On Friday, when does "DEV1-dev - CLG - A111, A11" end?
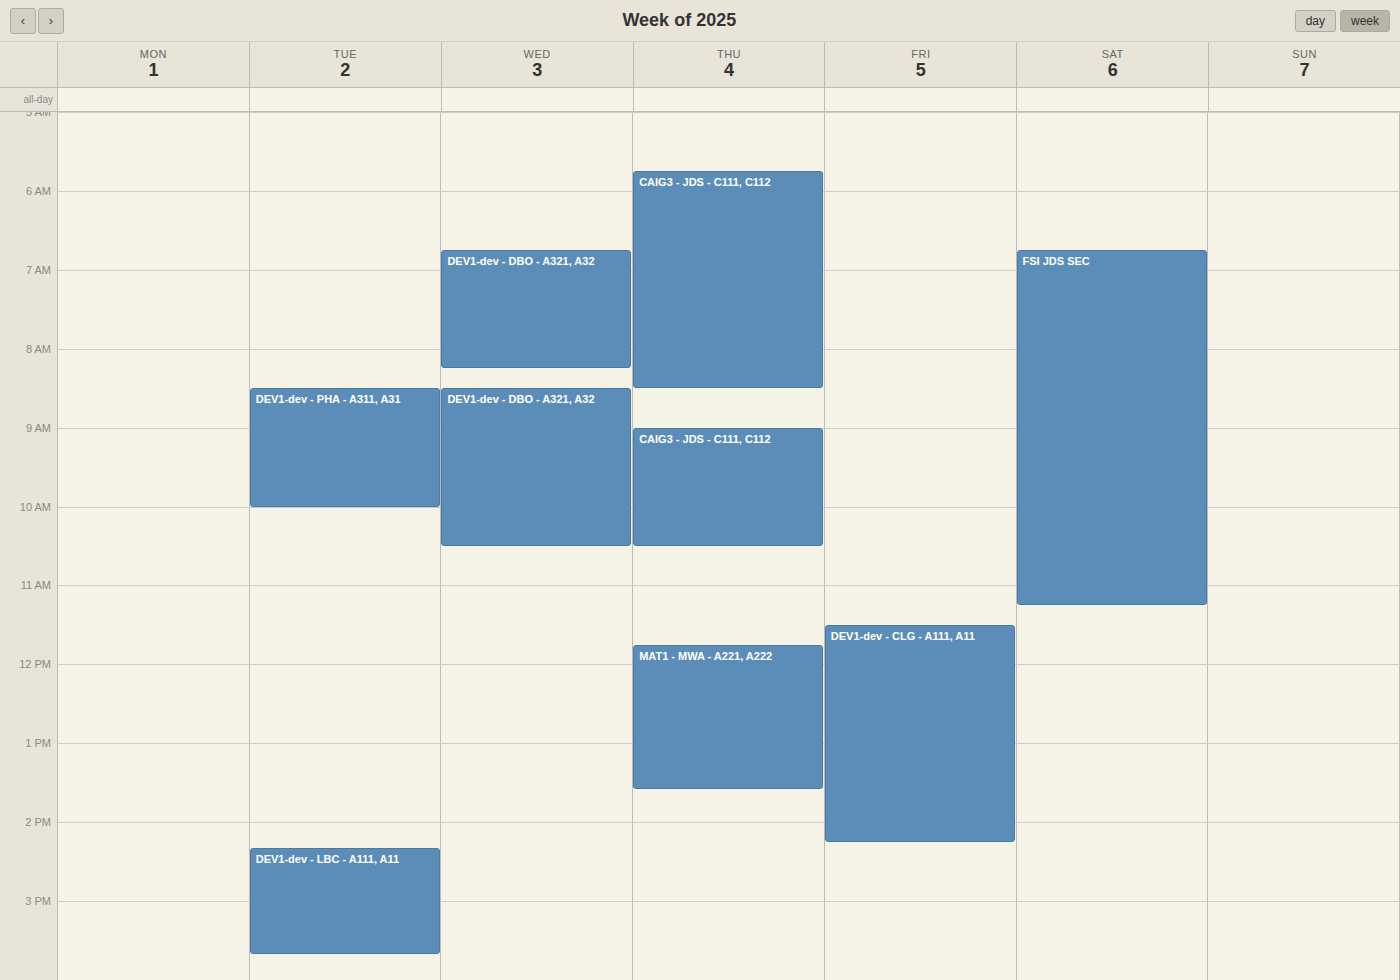
2:15 PM